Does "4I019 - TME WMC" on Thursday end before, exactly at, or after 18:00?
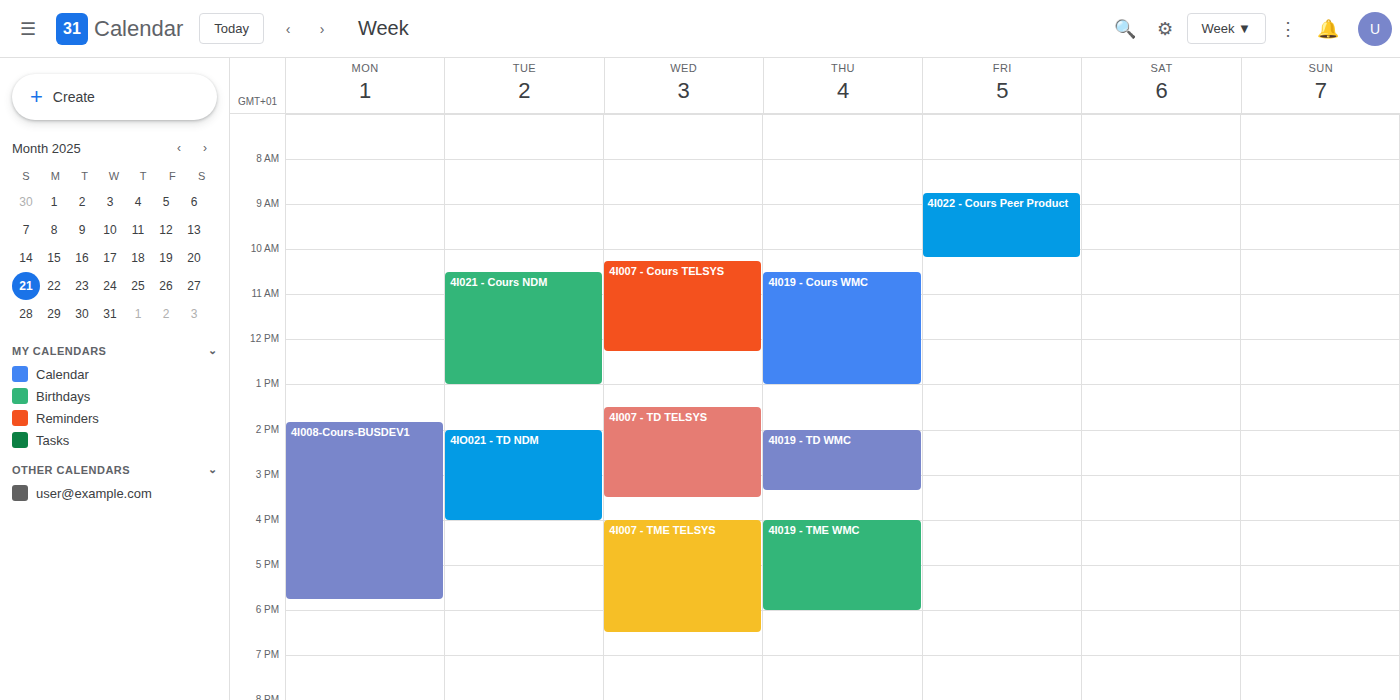
18:00 -- exactly at 18:00, on the 18:00 line.